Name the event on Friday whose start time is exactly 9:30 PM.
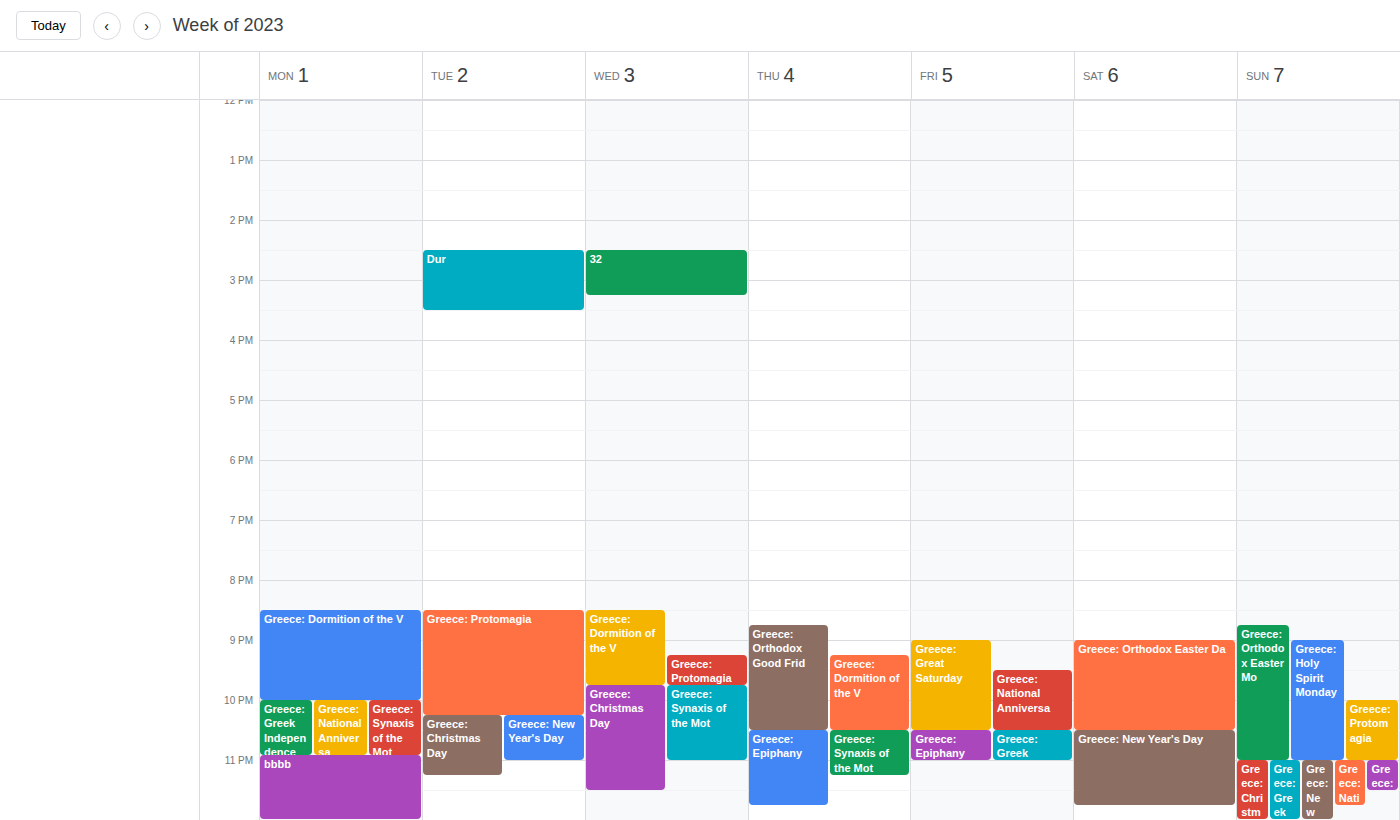
"Greece: National Anniversa"